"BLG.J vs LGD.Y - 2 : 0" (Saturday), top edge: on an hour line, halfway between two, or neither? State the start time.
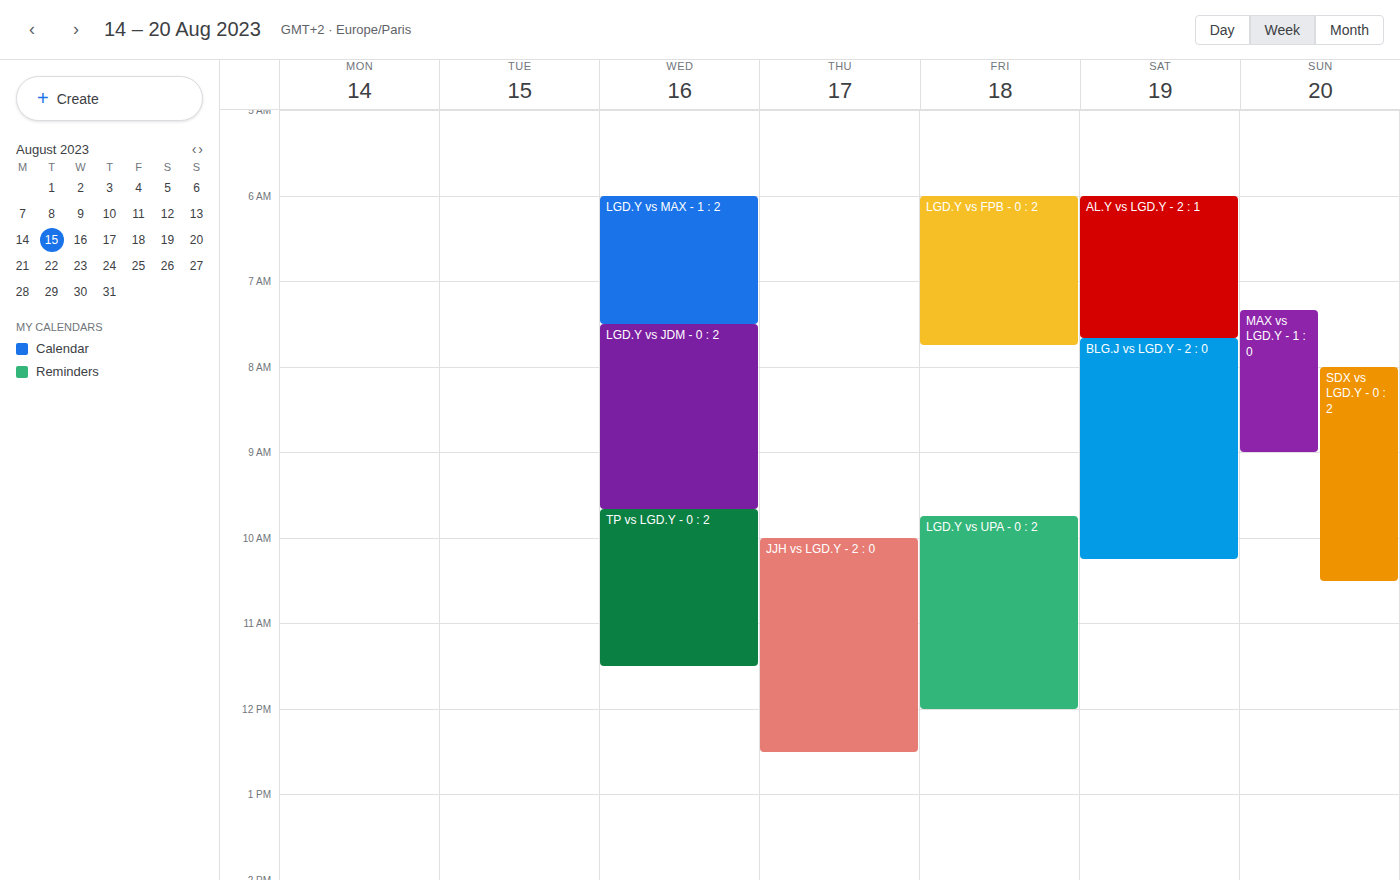
07:40 -- neither: 40 minutes below the 07:00 line and 20 minutes above the 08:00 line.